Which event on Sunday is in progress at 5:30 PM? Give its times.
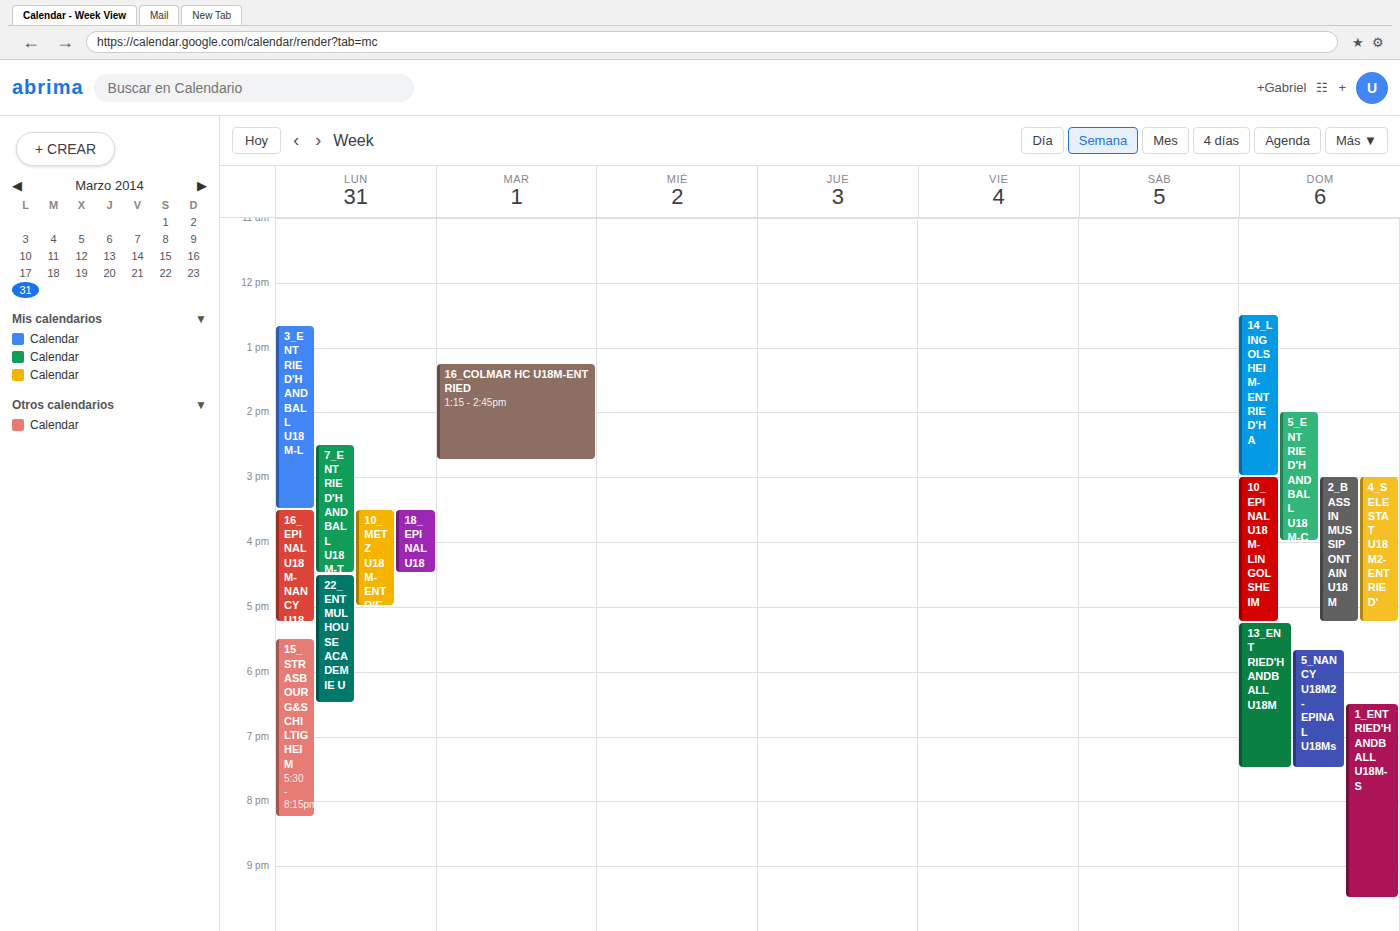
"13_ENT RIED'HANDBALL U18M", 5:15 PM to 7:30 PM